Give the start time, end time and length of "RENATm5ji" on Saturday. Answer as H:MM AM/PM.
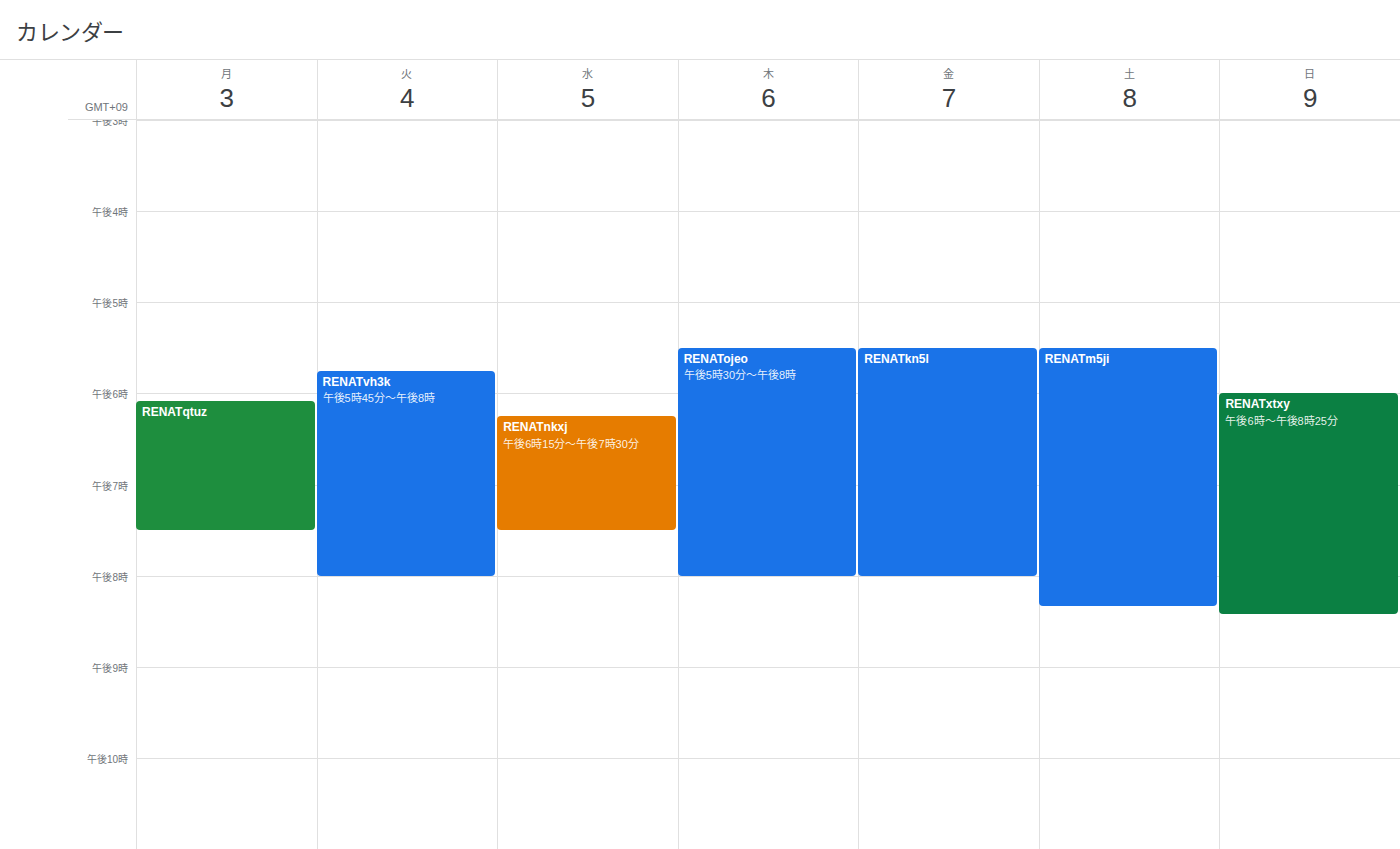
5:30 PM to 8:20 PM, 2 hours 50 minutes